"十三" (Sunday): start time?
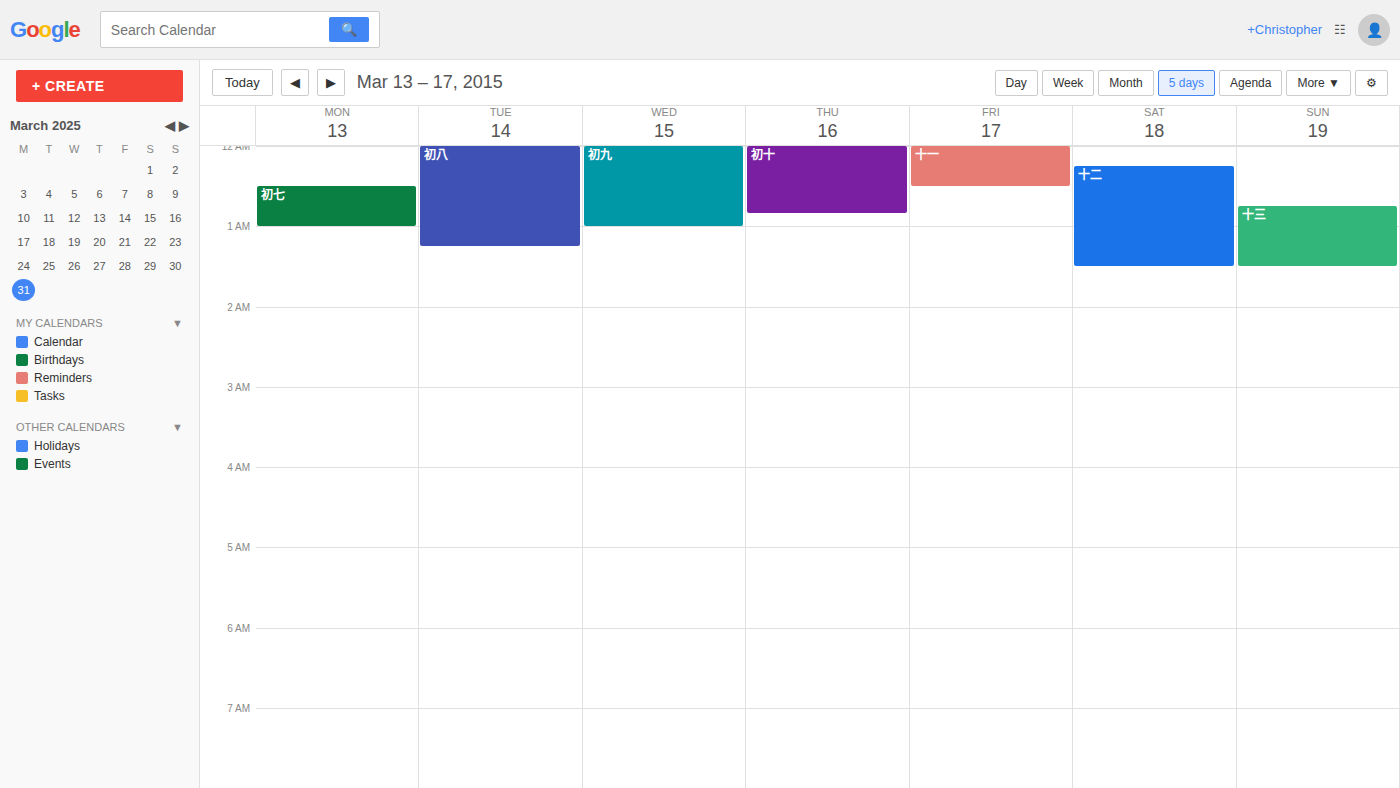
12:45 AM